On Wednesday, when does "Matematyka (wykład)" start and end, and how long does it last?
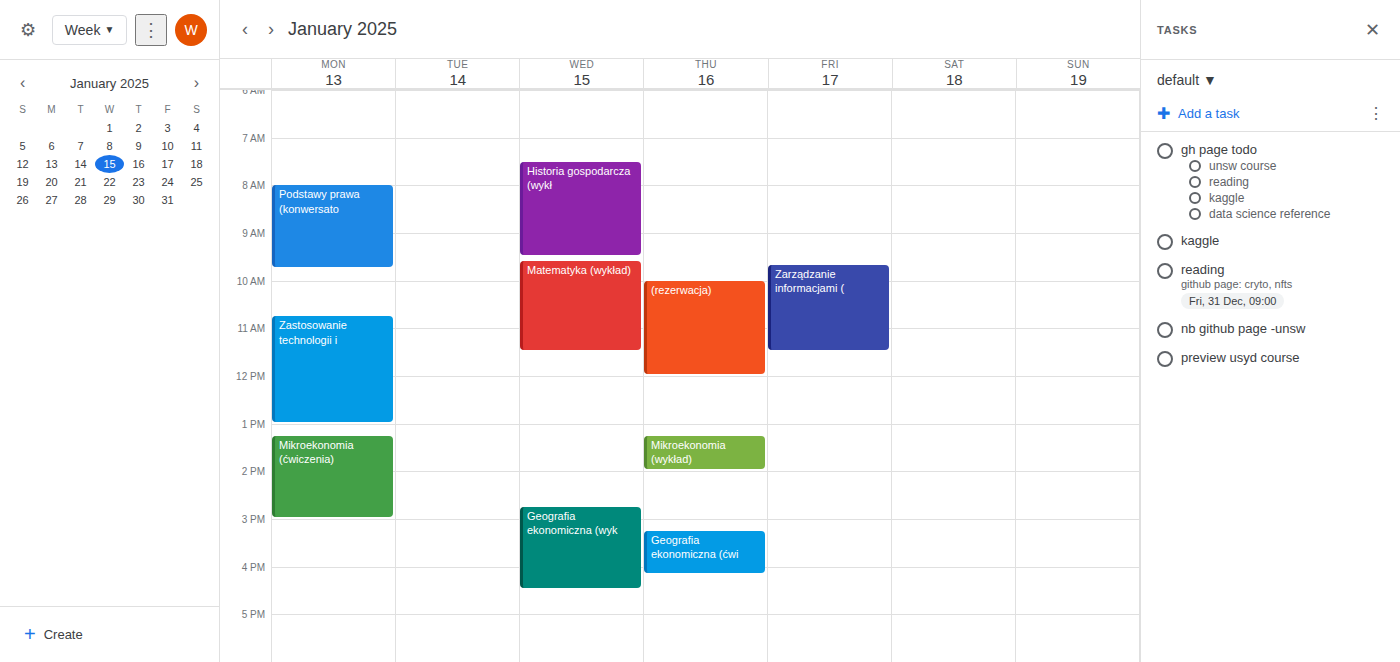
09:35 to 11:30, 1 hour 55 minutes